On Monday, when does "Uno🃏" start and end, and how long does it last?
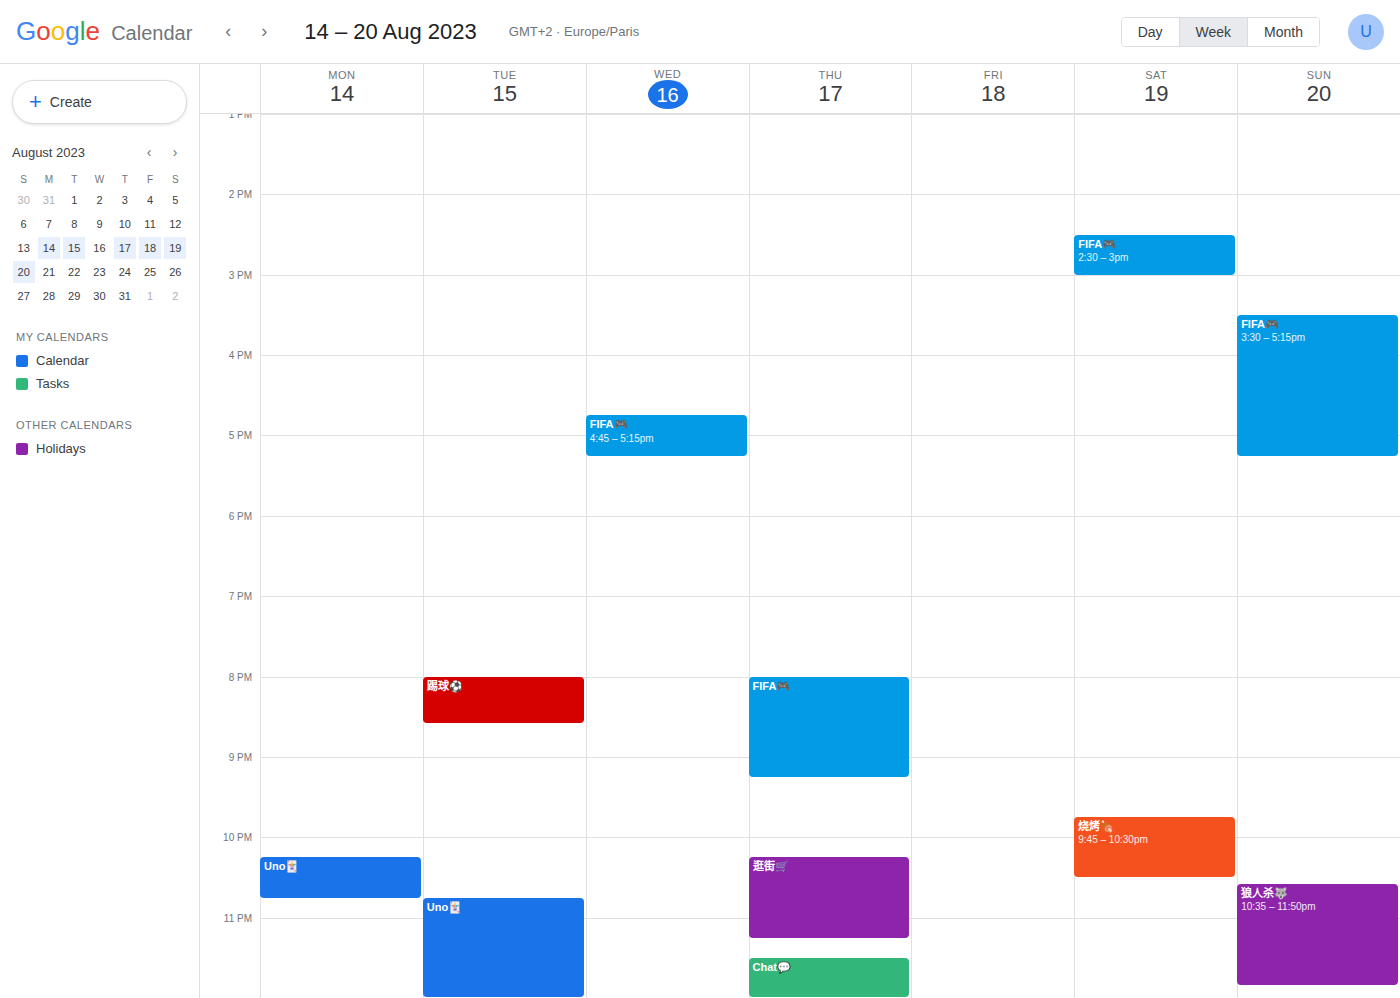
10:15 PM to 10:45 PM, 30 minutes